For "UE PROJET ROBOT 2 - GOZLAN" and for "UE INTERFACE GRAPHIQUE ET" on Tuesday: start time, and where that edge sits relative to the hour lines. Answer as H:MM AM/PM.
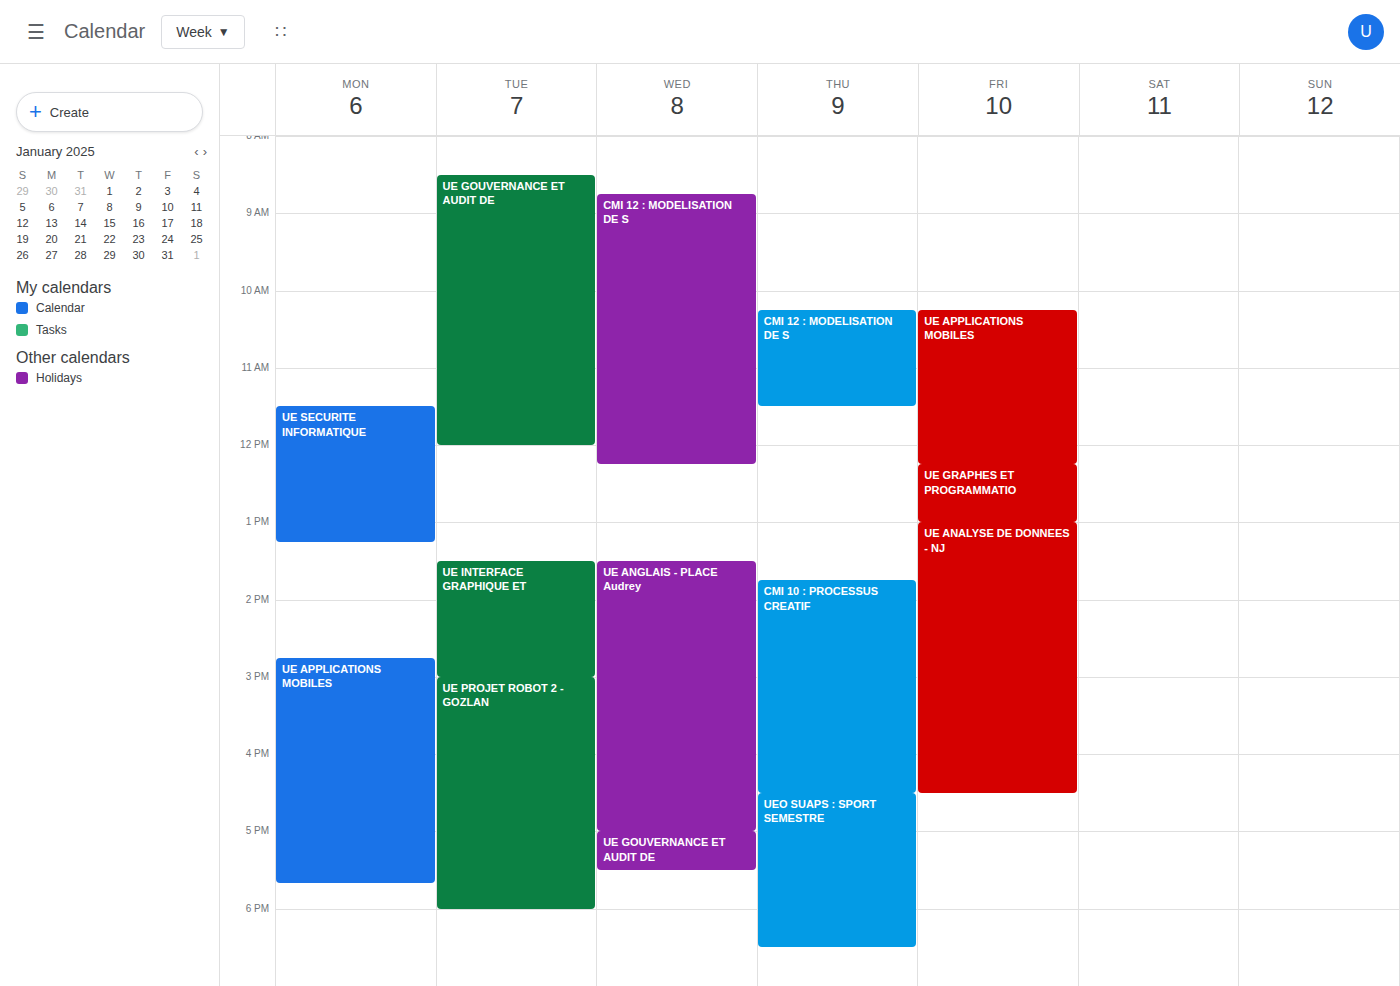
"UE PROJET ROBOT 2 - GOZLAN": 3:00 PM, exactly on the 3 PM line. "UE INTERFACE GRAPHIQUE ET": 1:30 PM, halfway between the 1 PM and 2 PM lines.